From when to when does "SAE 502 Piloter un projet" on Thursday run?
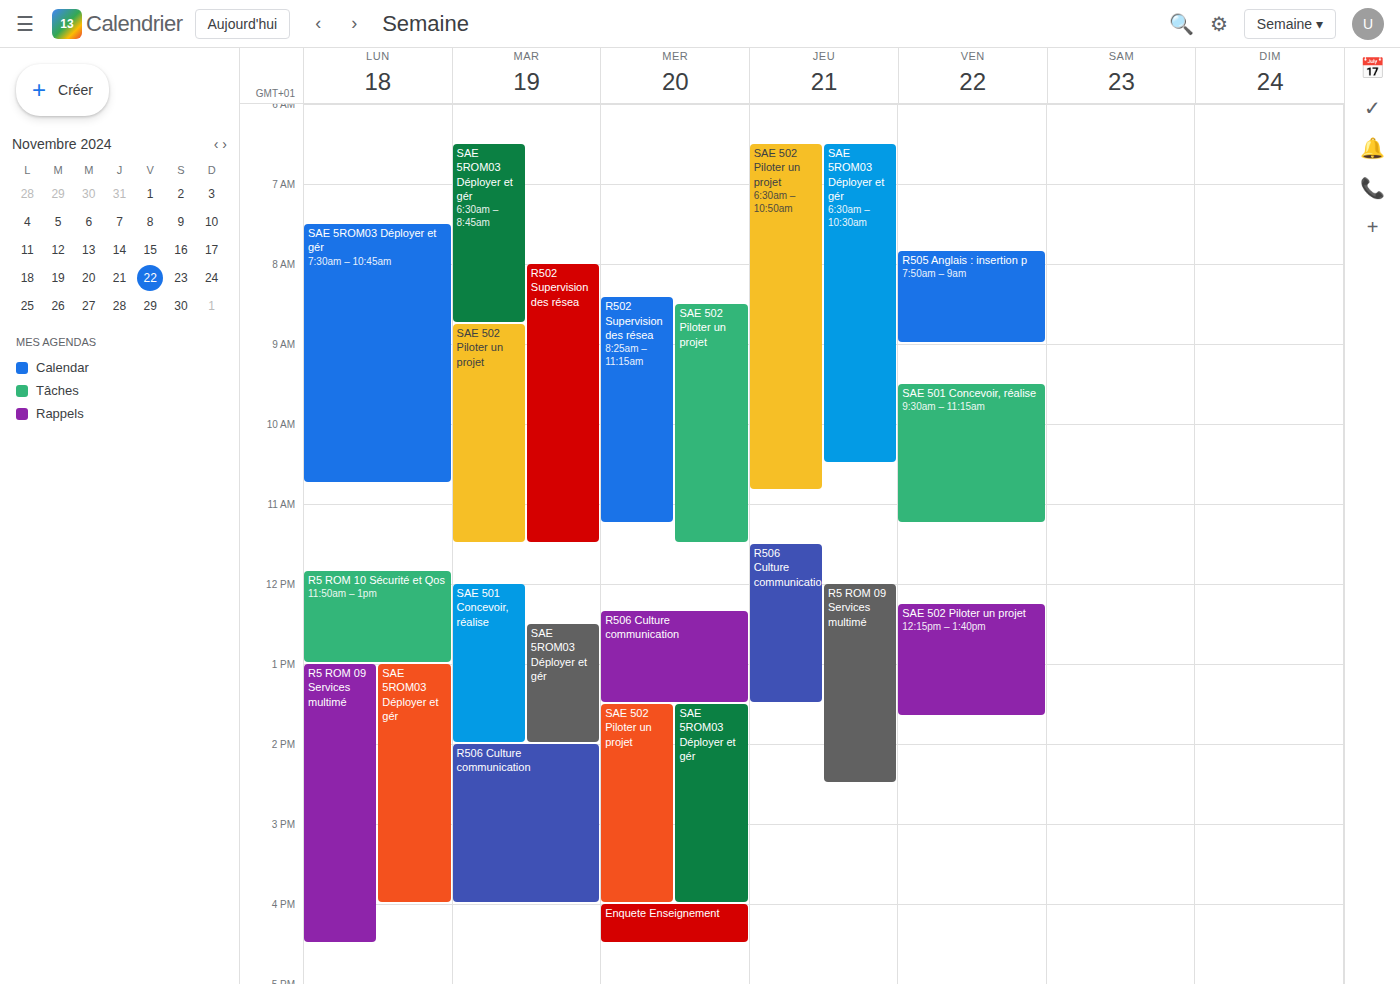
6:30 AM to 10:50 AM